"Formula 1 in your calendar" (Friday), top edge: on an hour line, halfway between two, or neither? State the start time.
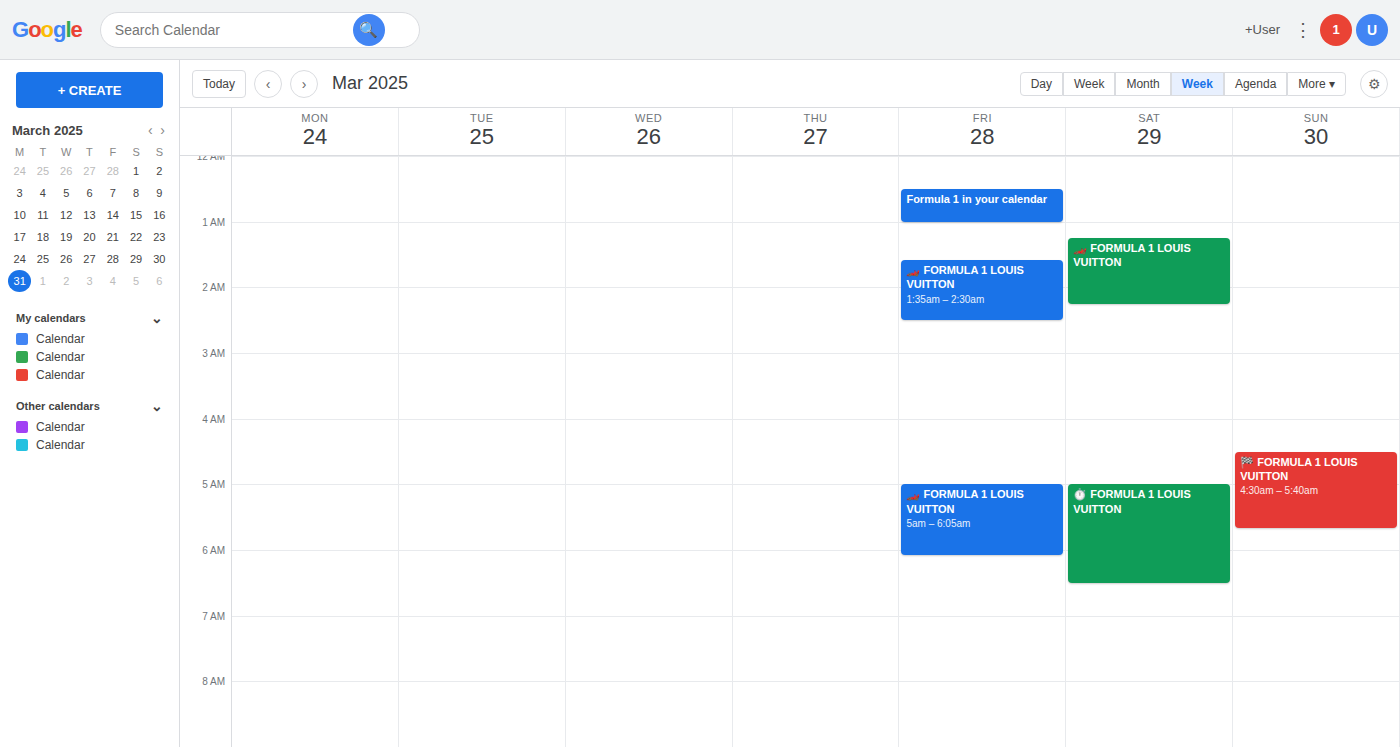
12:30 AM -- halfway between the 12 AM and 1 AM lines.